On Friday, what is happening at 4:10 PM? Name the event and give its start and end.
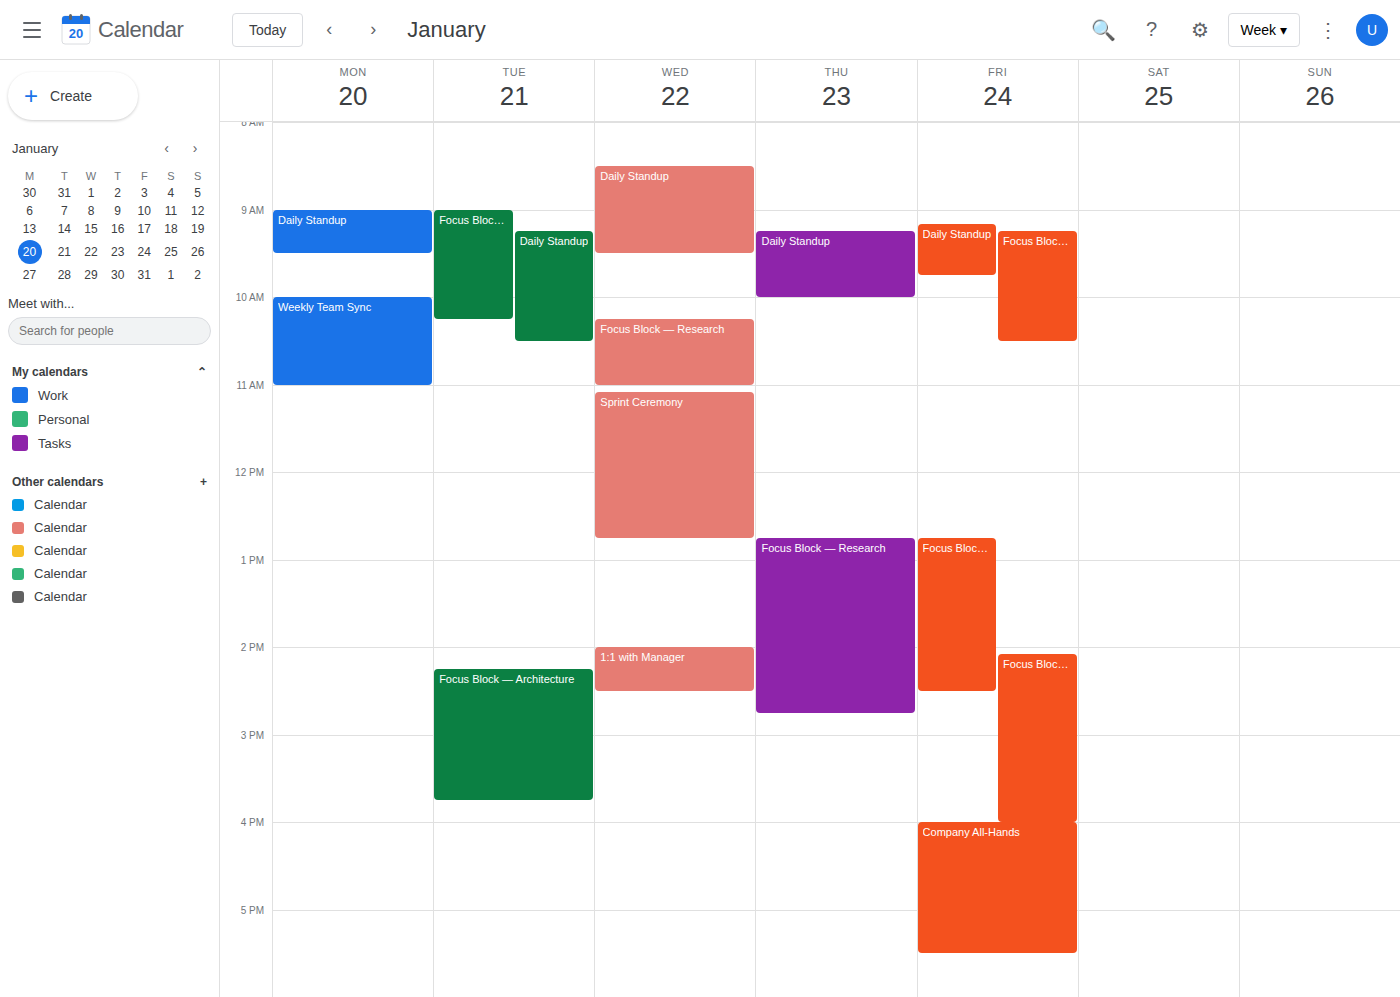
"Company All-Hands", 4:00 PM to 5:30 PM